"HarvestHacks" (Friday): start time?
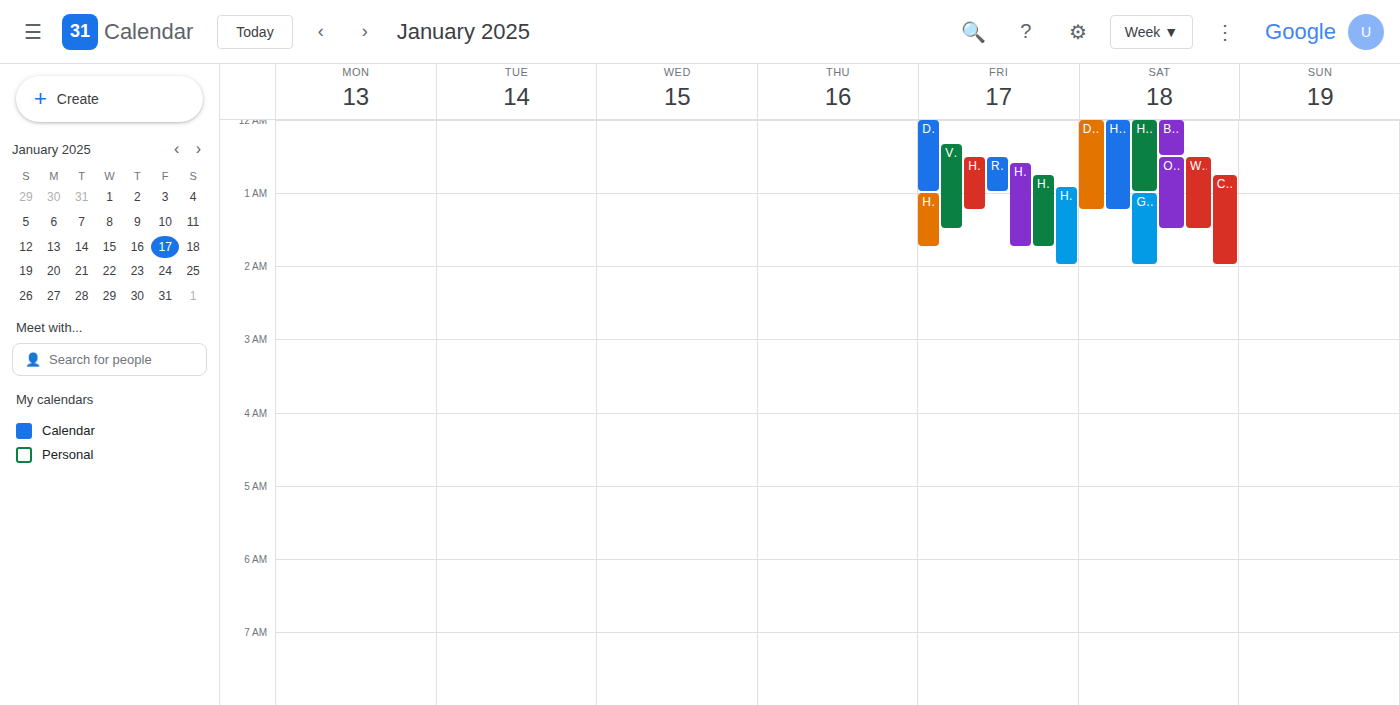
12:55 AM